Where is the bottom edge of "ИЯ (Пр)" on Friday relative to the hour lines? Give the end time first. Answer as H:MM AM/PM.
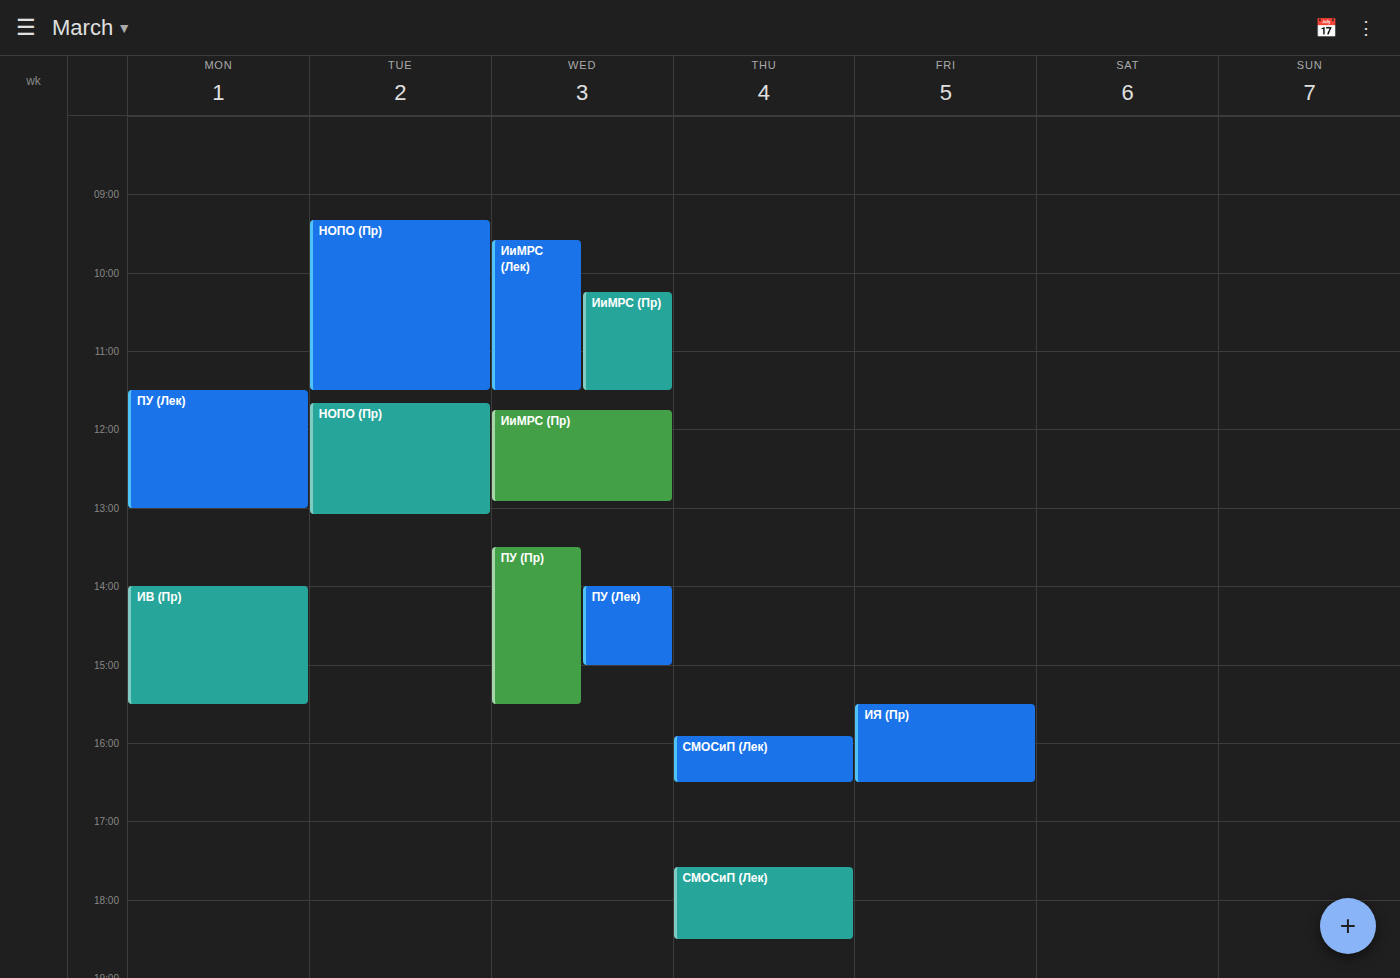
4:30 PM -- halfway between the 4 PM and 5 PM lines.